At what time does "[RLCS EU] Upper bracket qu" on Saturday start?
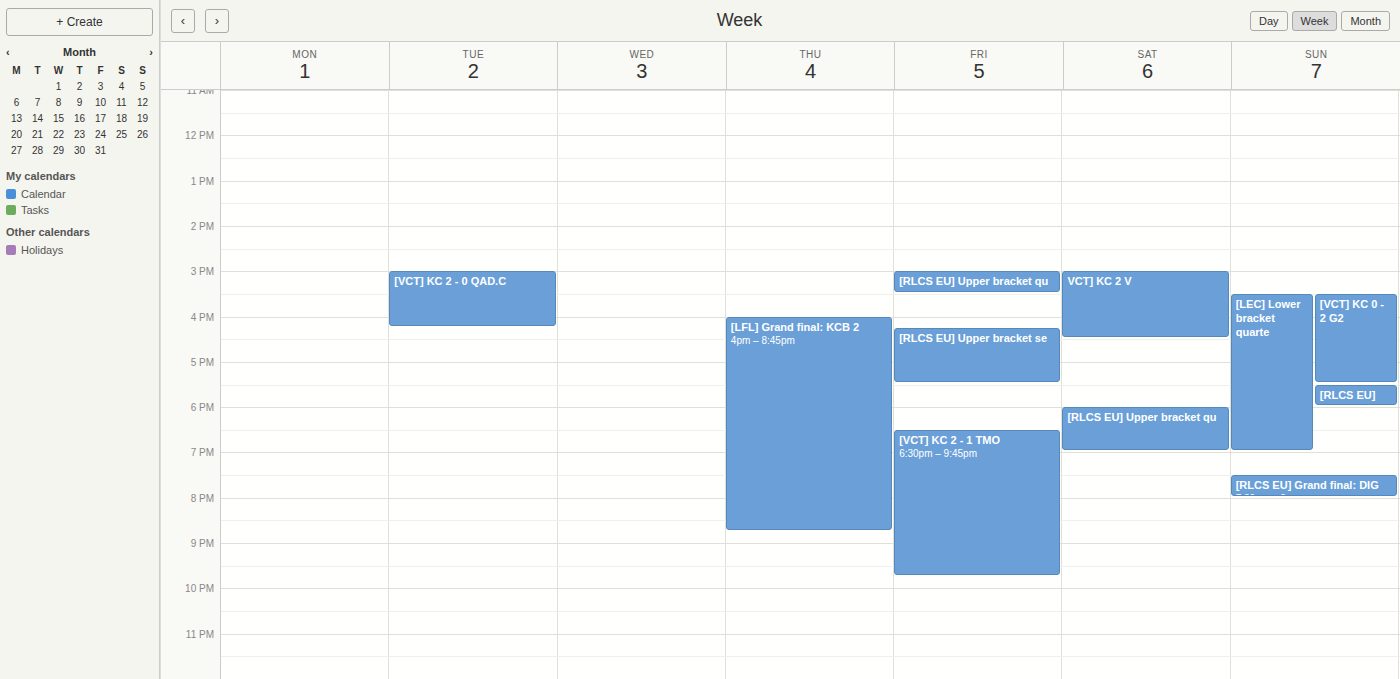
6:00 PM